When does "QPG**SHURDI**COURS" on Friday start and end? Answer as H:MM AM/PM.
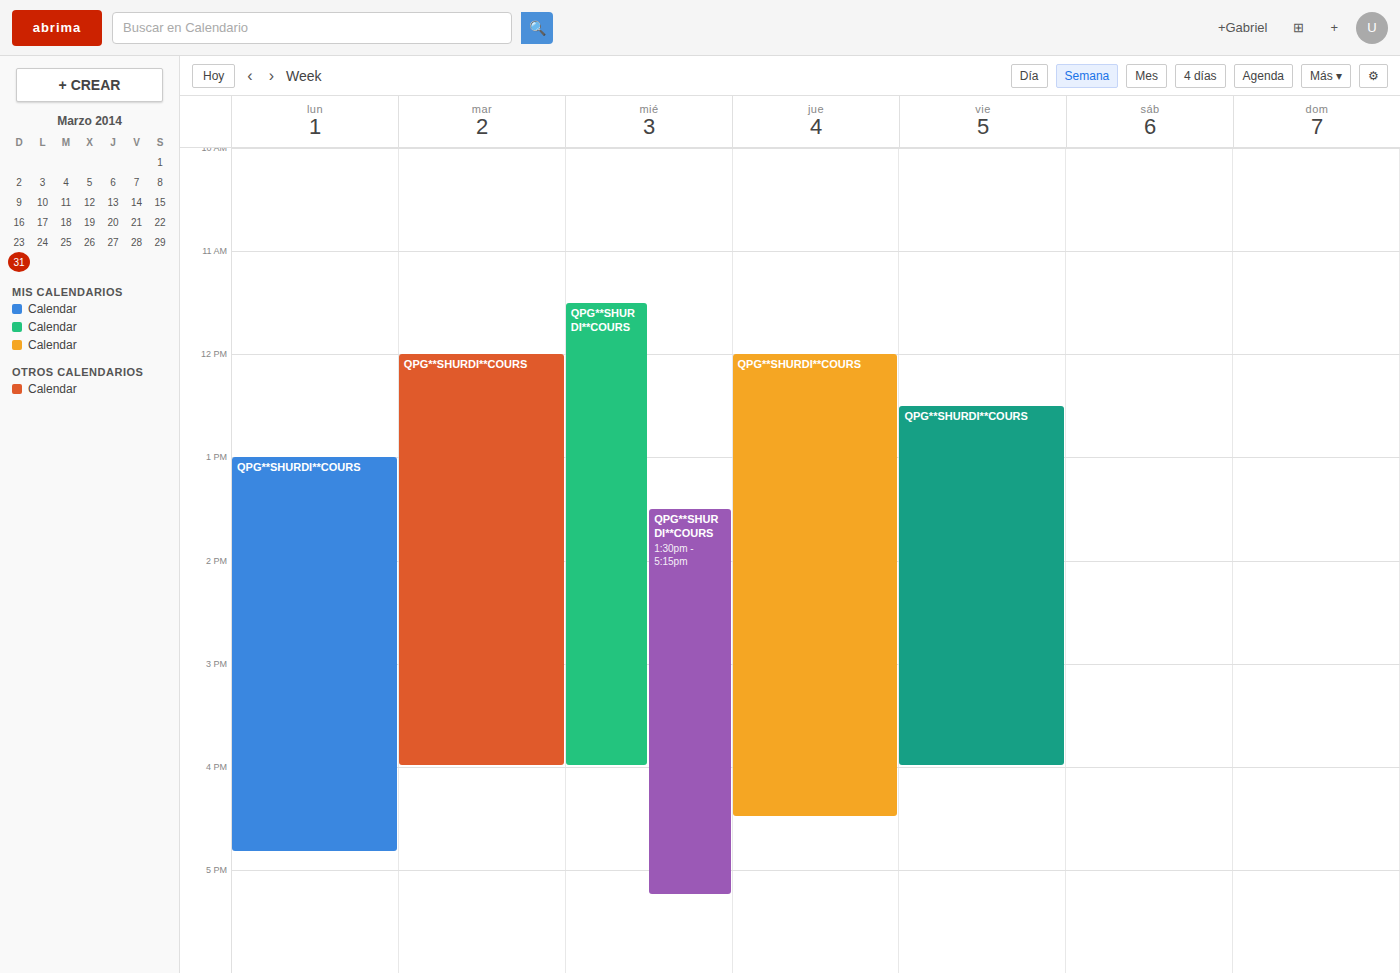
12:30 PM to 4:00 PM